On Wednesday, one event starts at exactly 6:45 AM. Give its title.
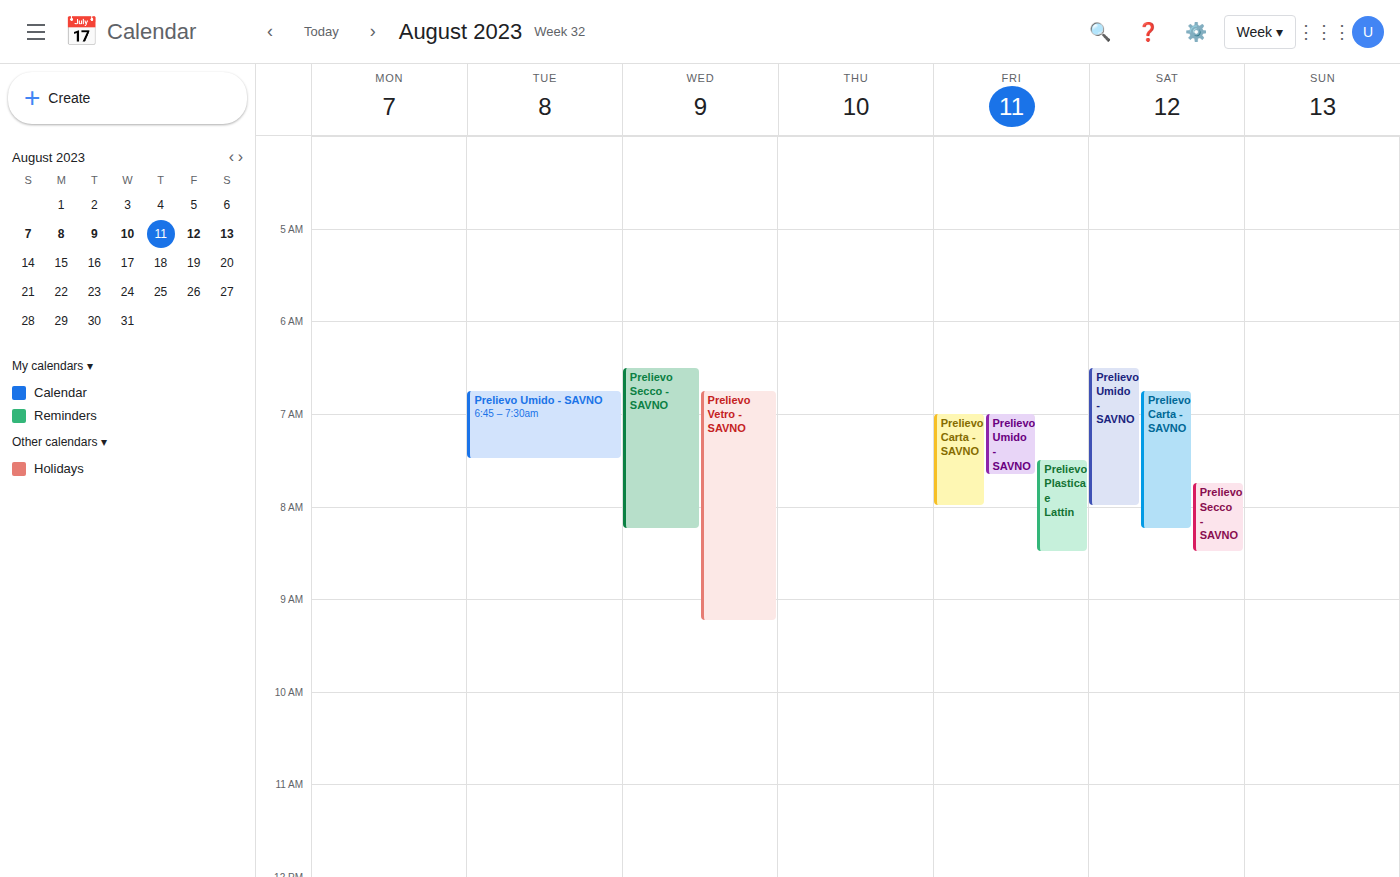
"Prelievo Vetro - SAVNO"